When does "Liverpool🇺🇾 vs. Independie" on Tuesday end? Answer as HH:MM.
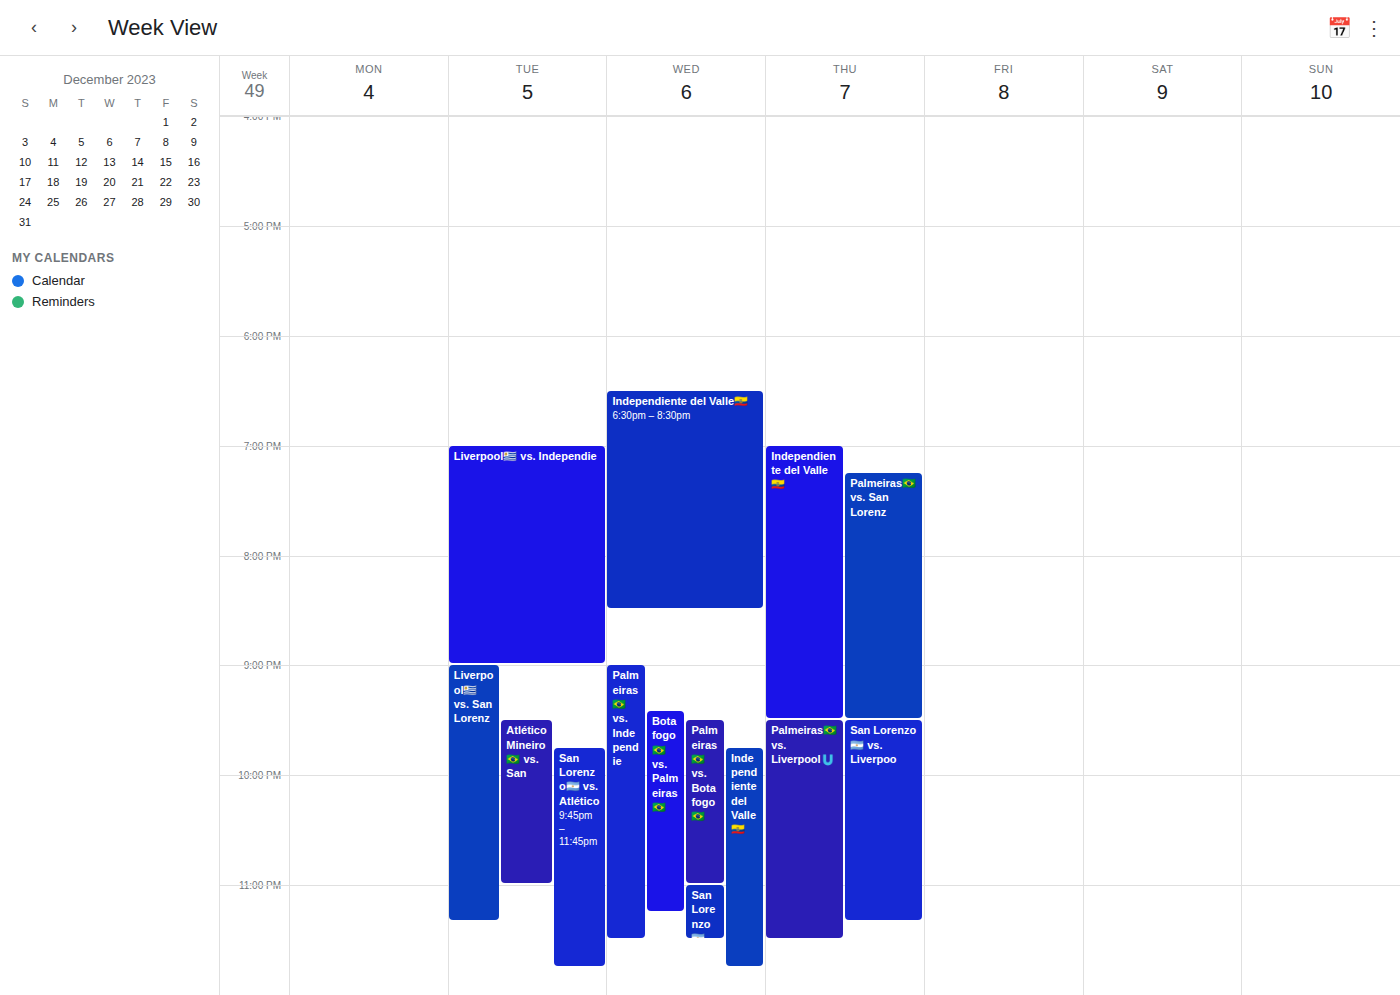
21:00